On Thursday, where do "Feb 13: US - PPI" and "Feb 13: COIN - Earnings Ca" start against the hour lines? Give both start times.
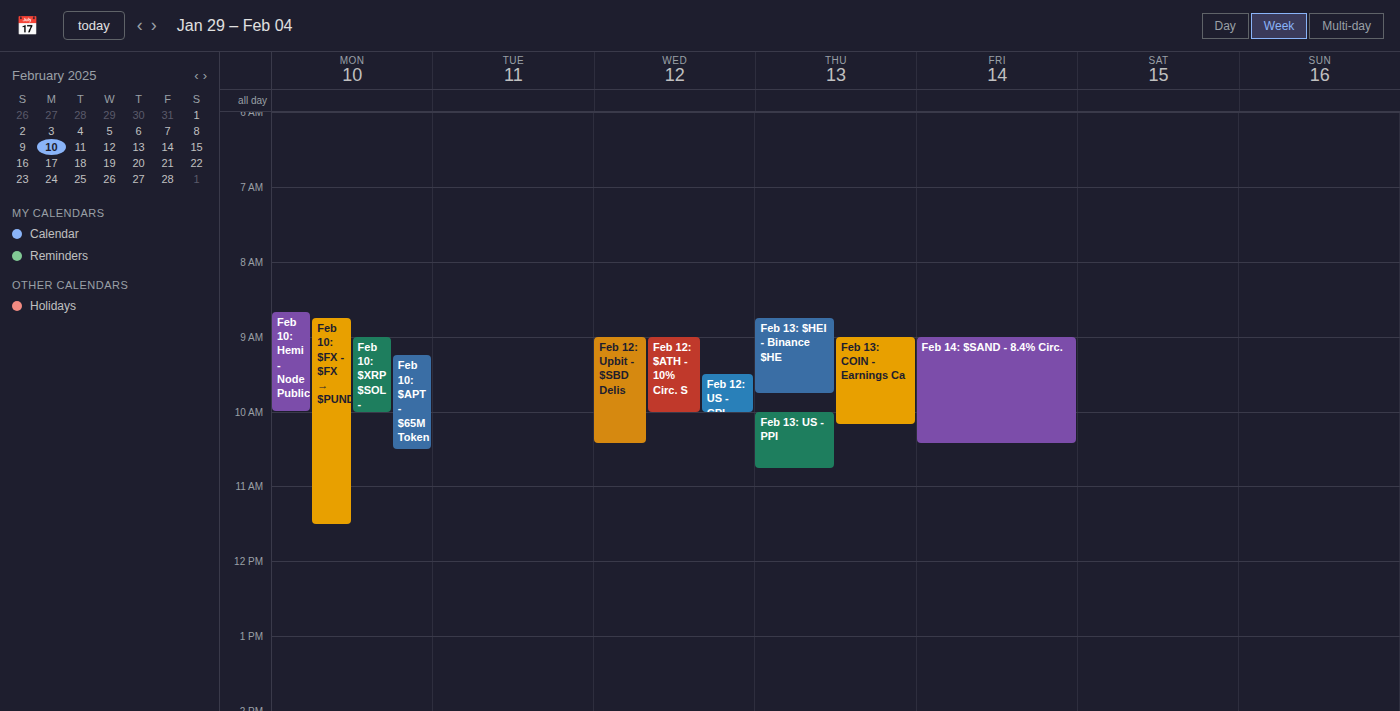
"Feb 13: US - PPI": 10:00 AM, exactly on the 10 AM line. "Feb 13: COIN - Earnings Ca": 9:00 AM, exactly on the 9 AM line.